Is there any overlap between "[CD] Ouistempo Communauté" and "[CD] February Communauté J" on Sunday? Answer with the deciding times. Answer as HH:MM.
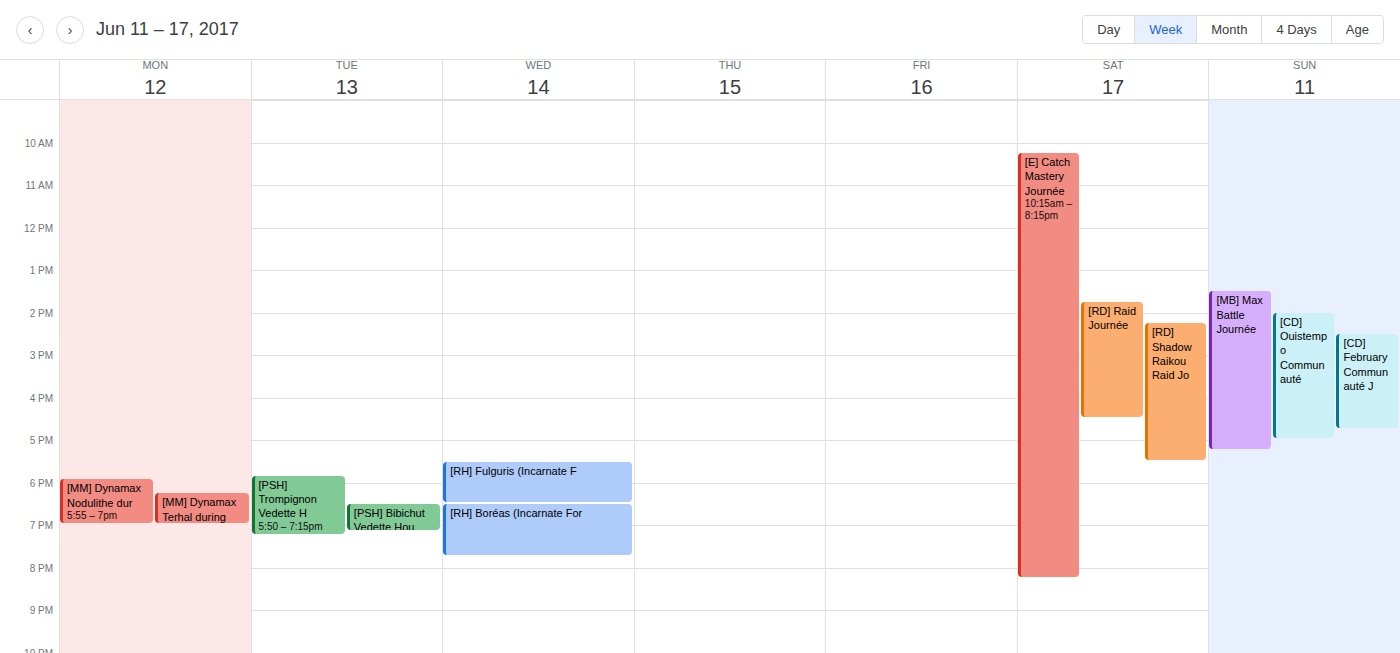
"[CD] February Communauté J" runs 14:30 to 16:45, inside "[CD] Ouistempo Communauté" -- they overlap.